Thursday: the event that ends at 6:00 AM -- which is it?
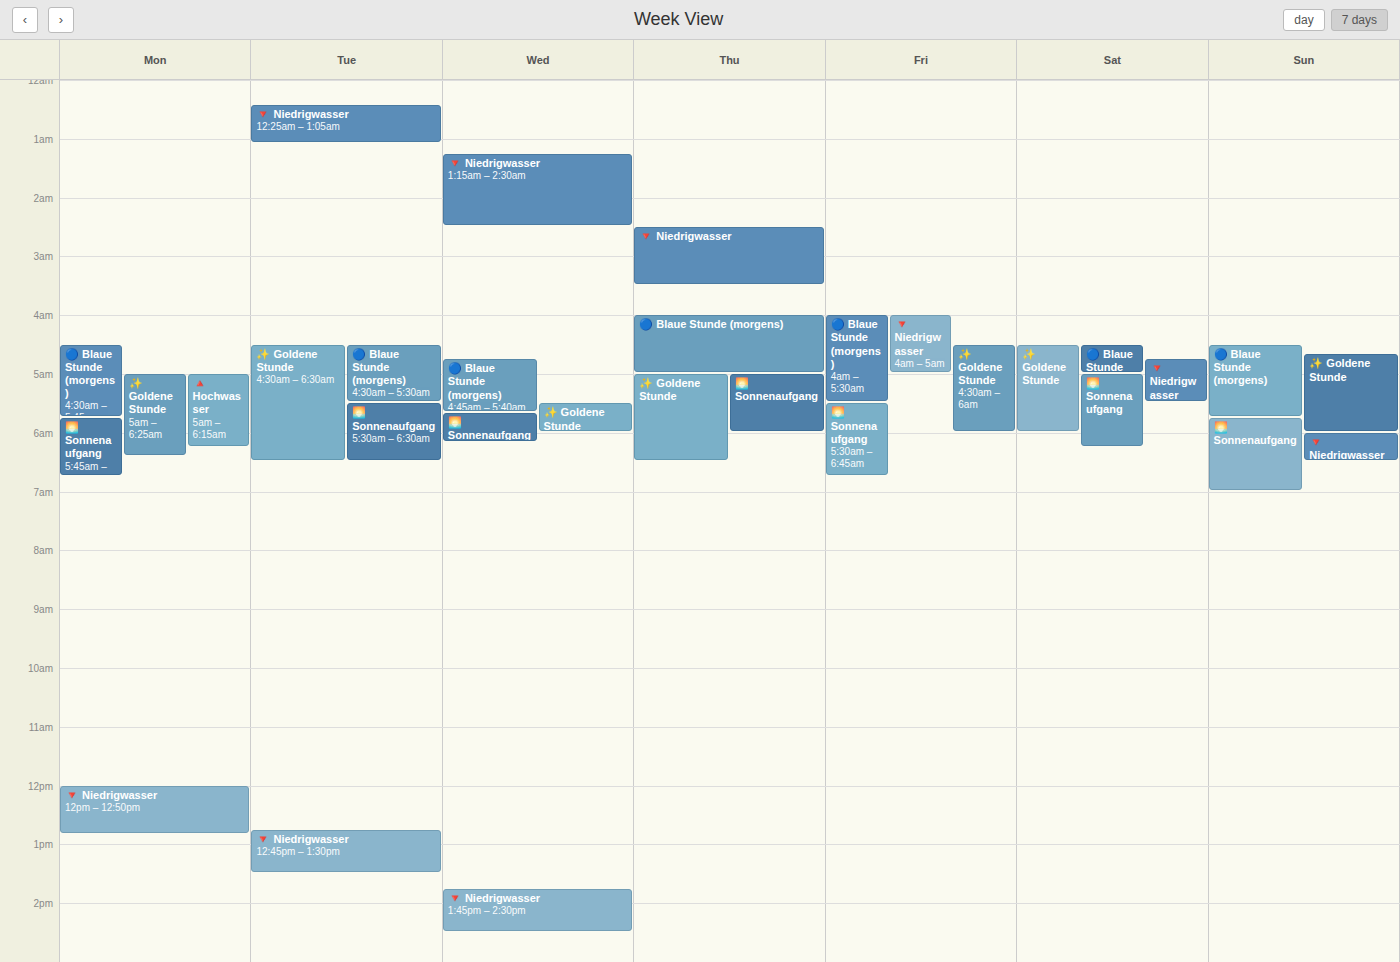
"🌅 Sonnenaufgang"